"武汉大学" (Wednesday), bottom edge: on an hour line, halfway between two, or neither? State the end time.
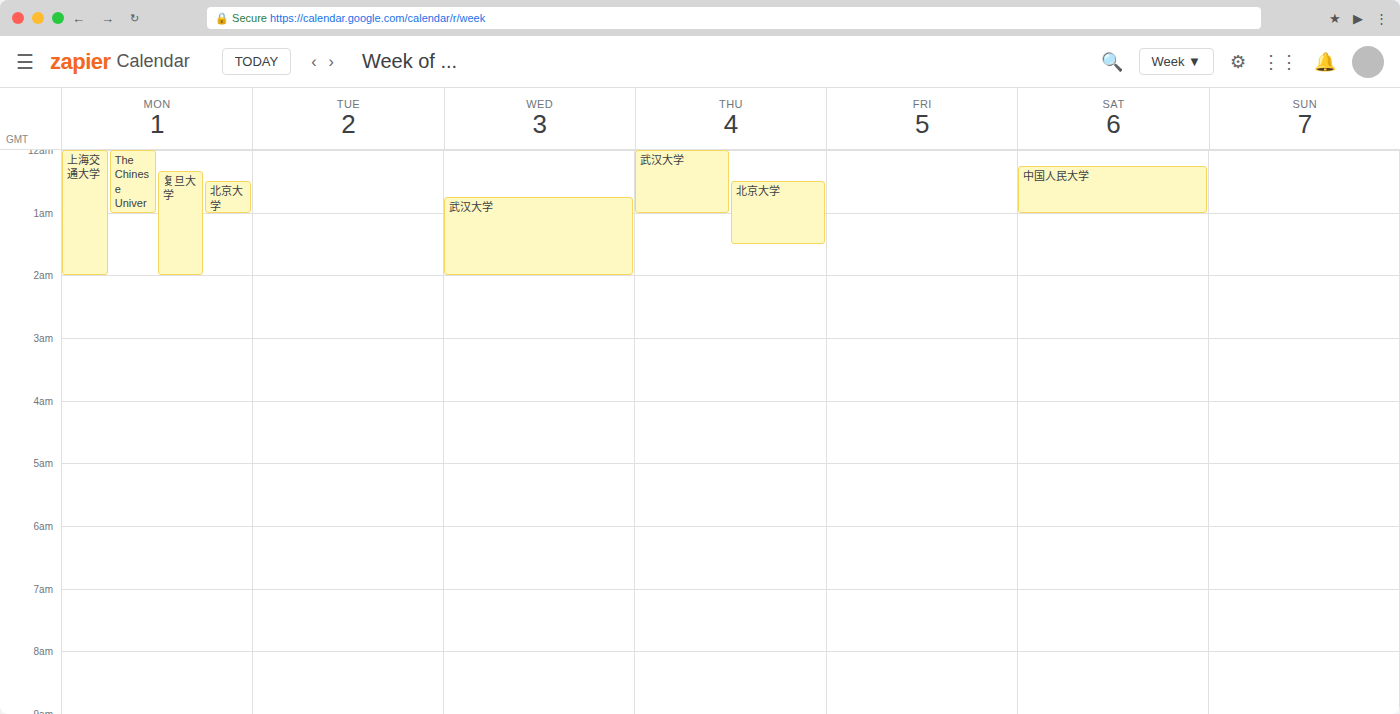
02:00 -- exactly on the 02:00 line.